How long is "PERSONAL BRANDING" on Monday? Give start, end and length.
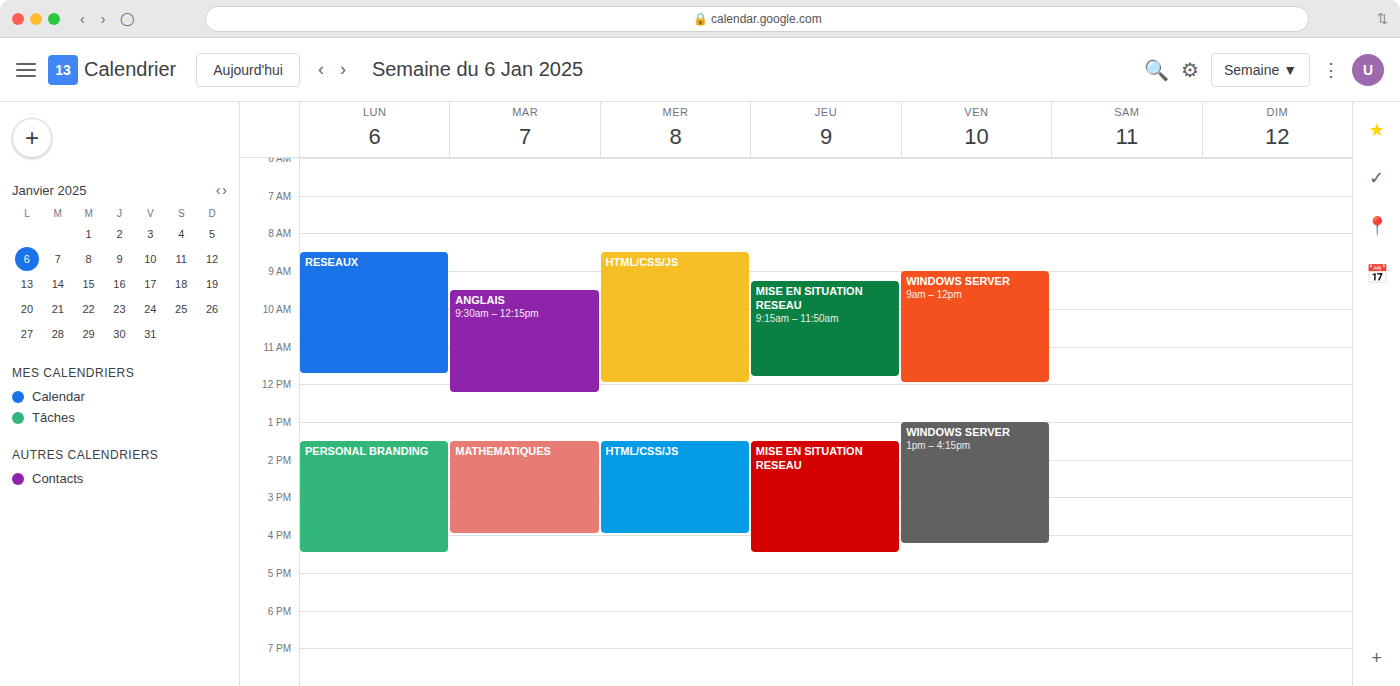
1:30 PM to 4:30 PM, 3 hours